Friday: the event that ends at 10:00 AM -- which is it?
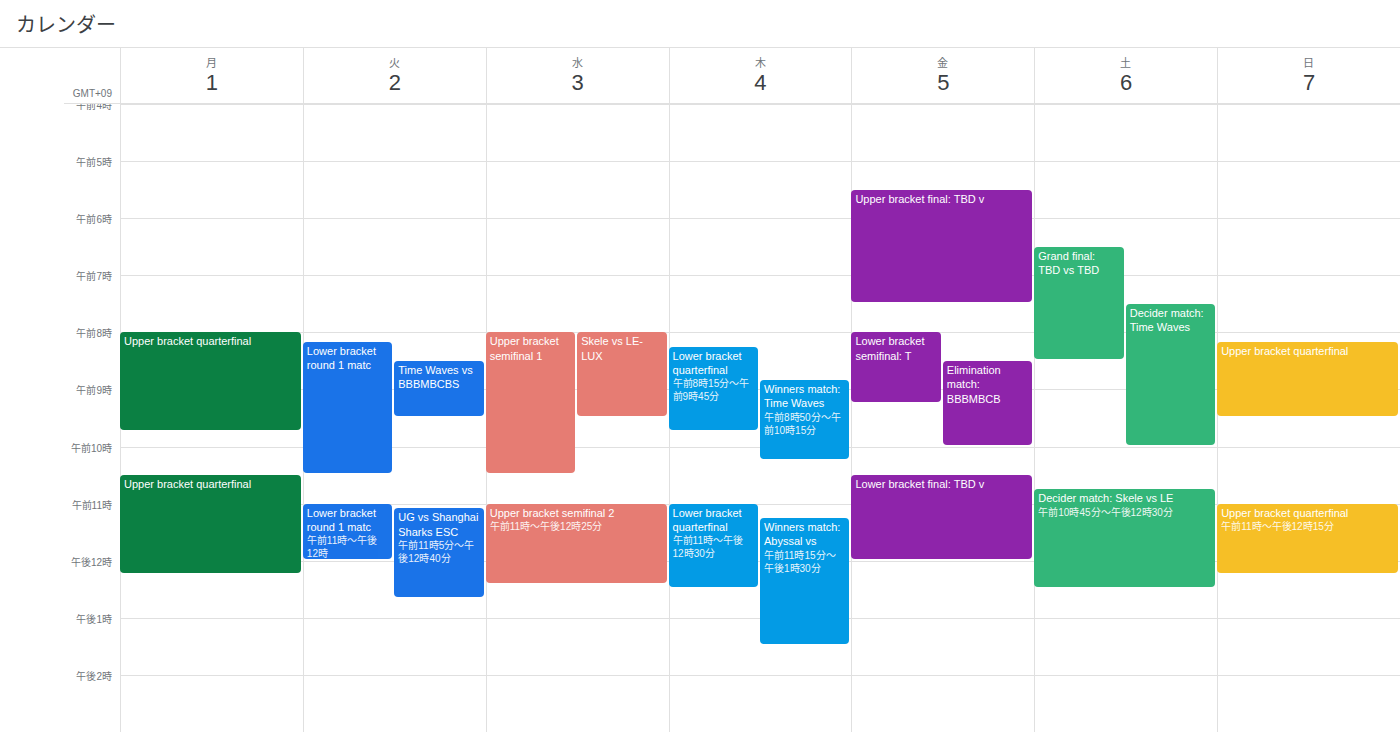
"Elimination match: BBBMBCB"